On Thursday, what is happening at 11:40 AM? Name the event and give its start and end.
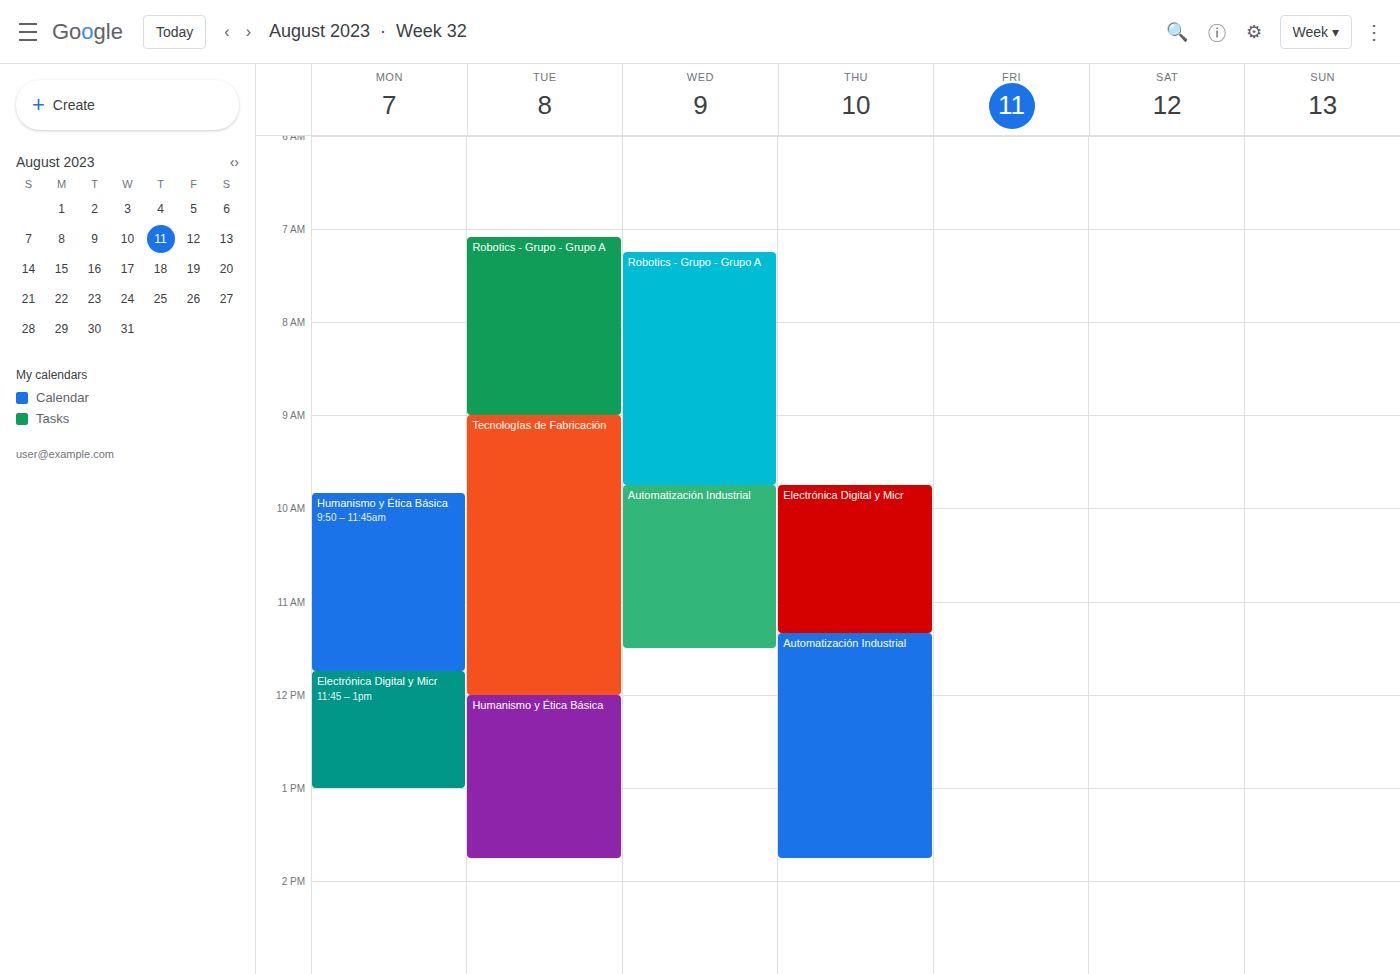
"Automatización Industrial", 11:20 AM to 1:45 PM